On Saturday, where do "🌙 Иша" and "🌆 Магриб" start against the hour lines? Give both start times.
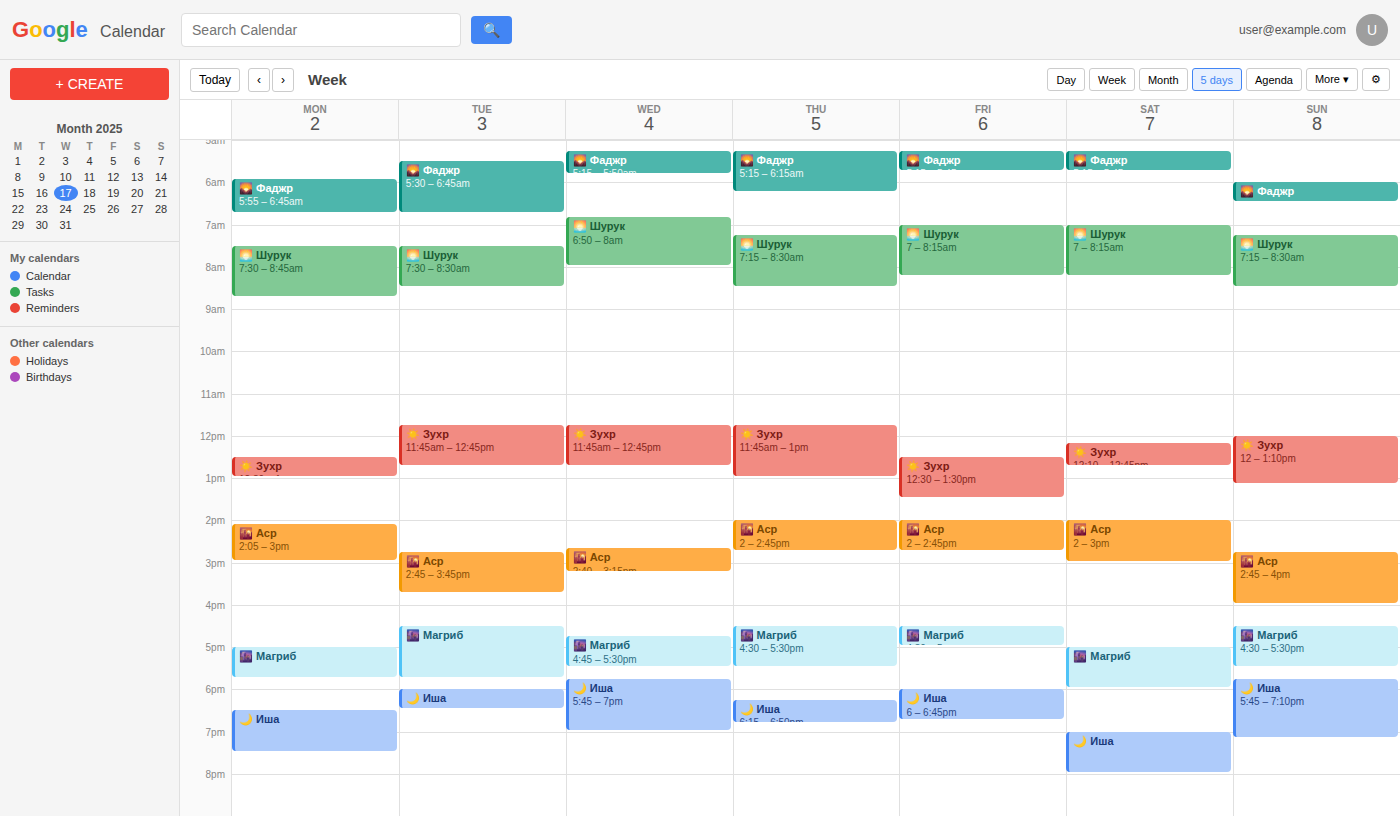
"🌙 Иша": 19:00, exactly on the 19:00 line. "🌆 Магриб": 17:00, exactly on the 17:00 line.